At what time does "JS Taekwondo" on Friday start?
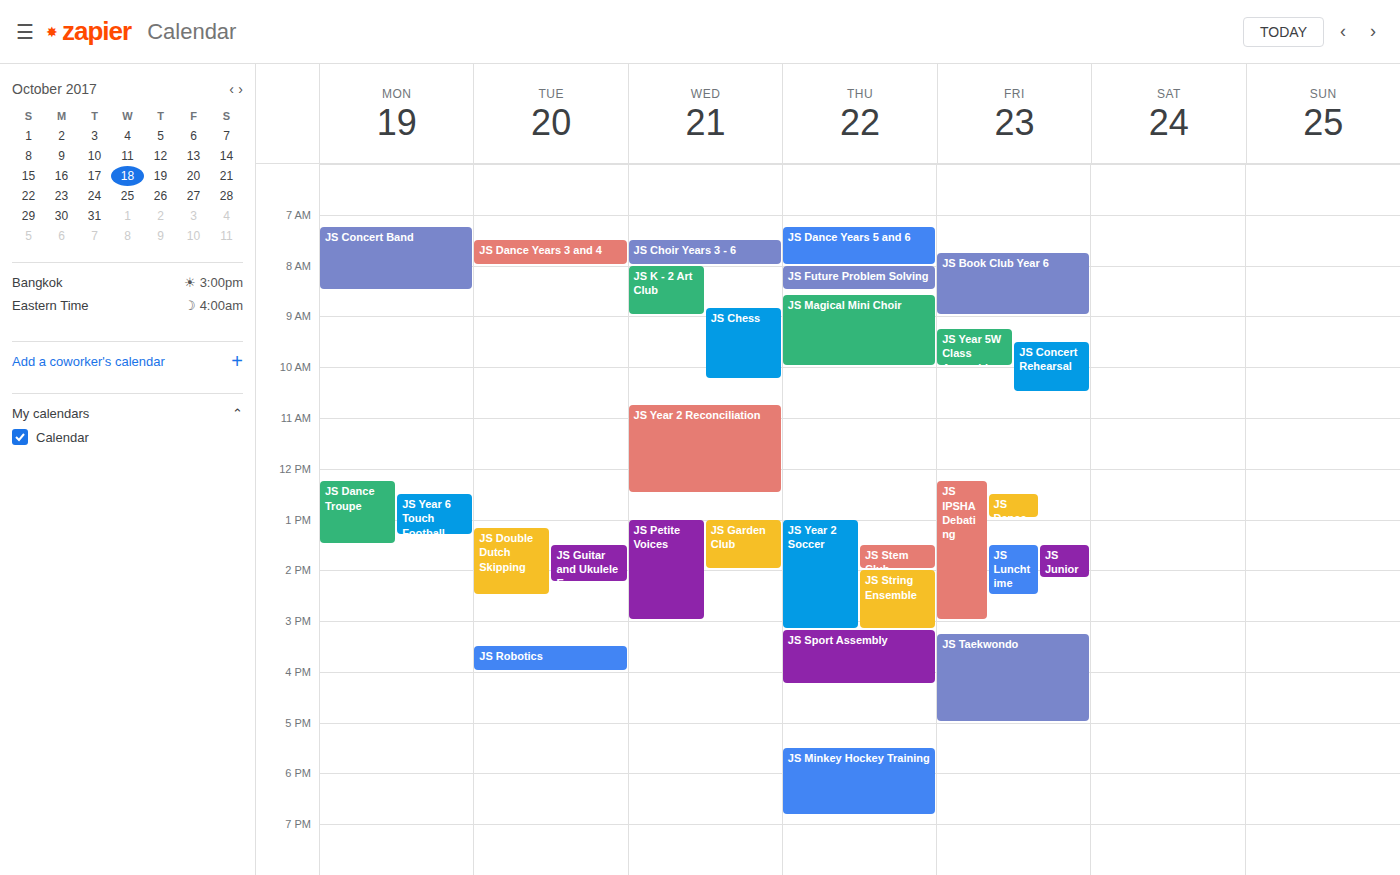
3:15 PM